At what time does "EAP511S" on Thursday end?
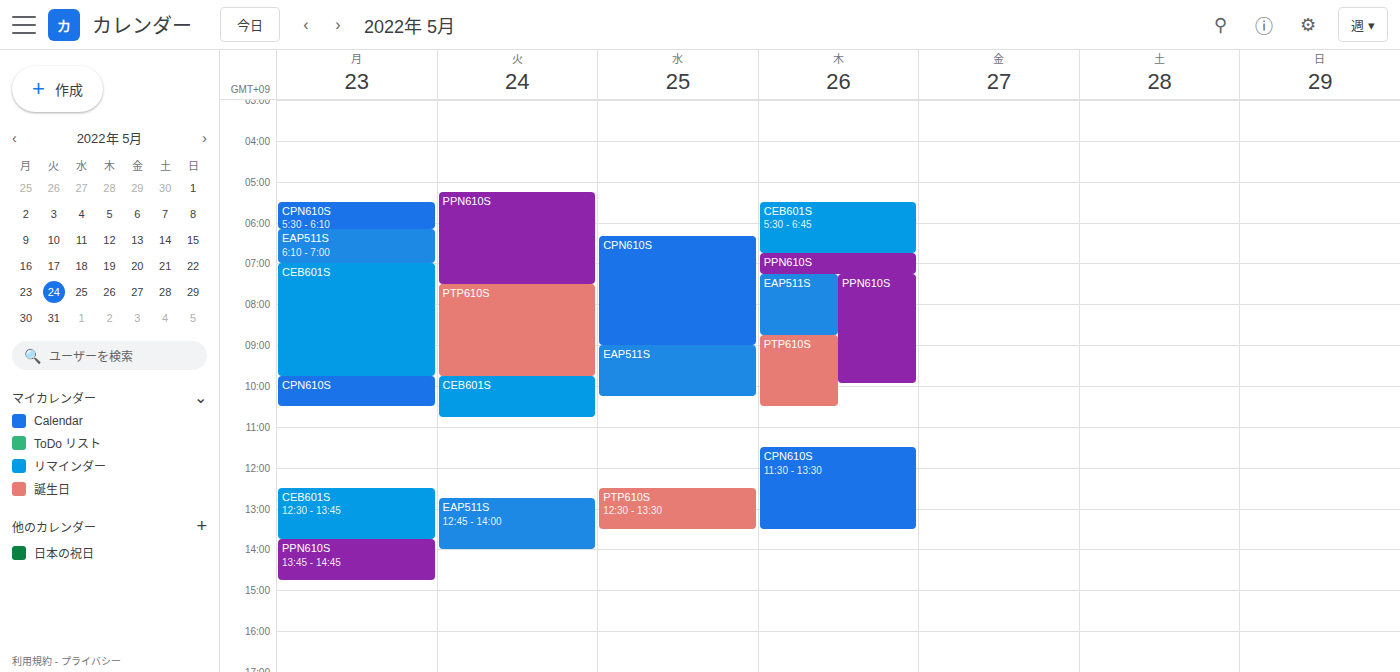
08:45